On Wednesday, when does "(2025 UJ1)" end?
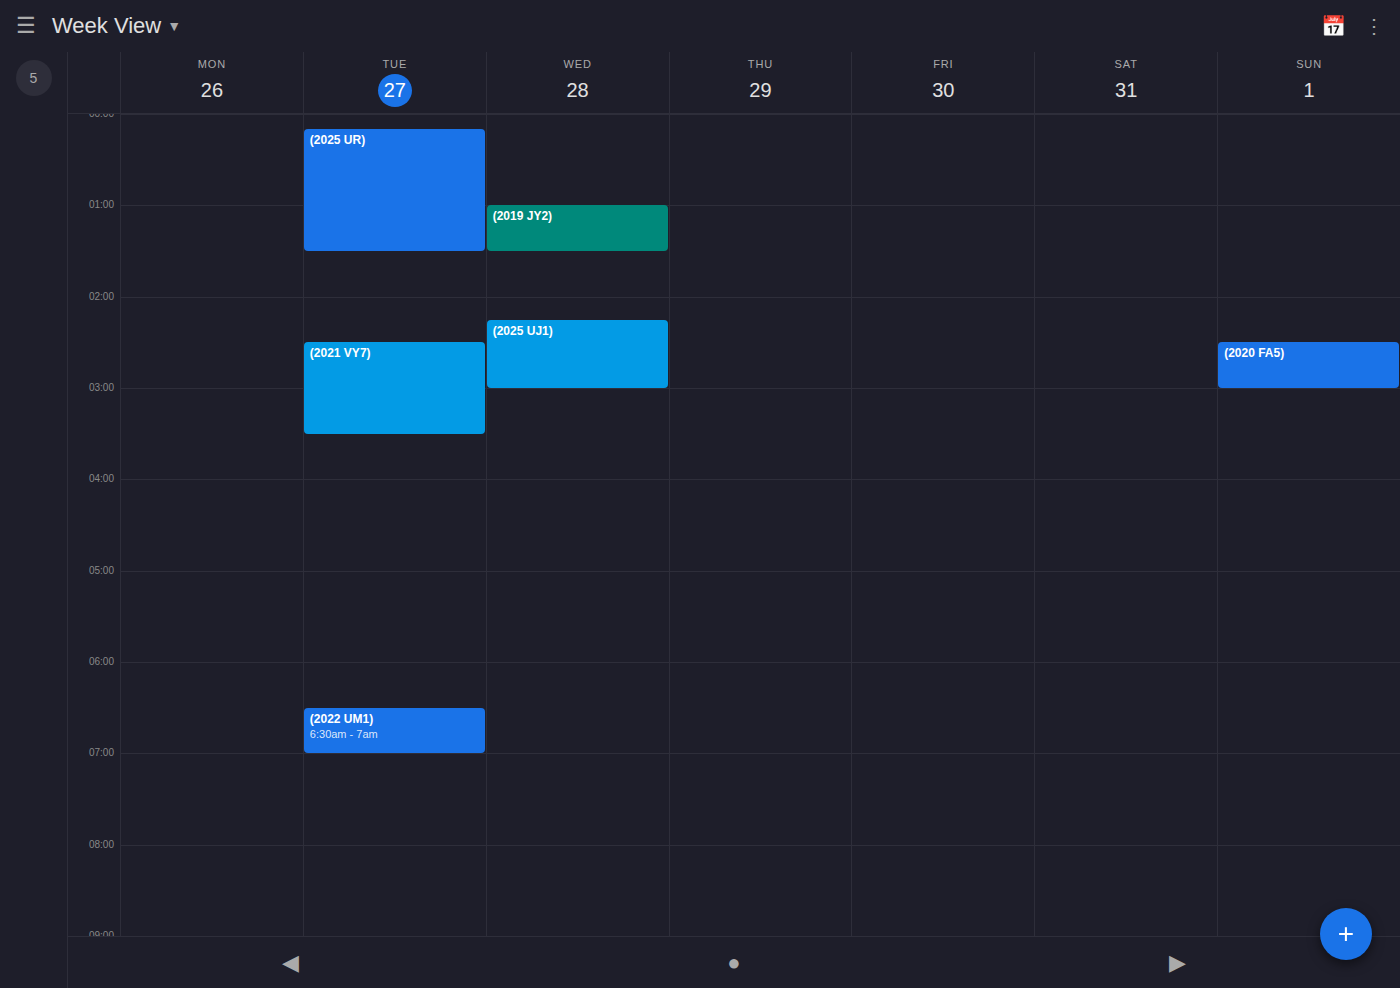
3:00 AM